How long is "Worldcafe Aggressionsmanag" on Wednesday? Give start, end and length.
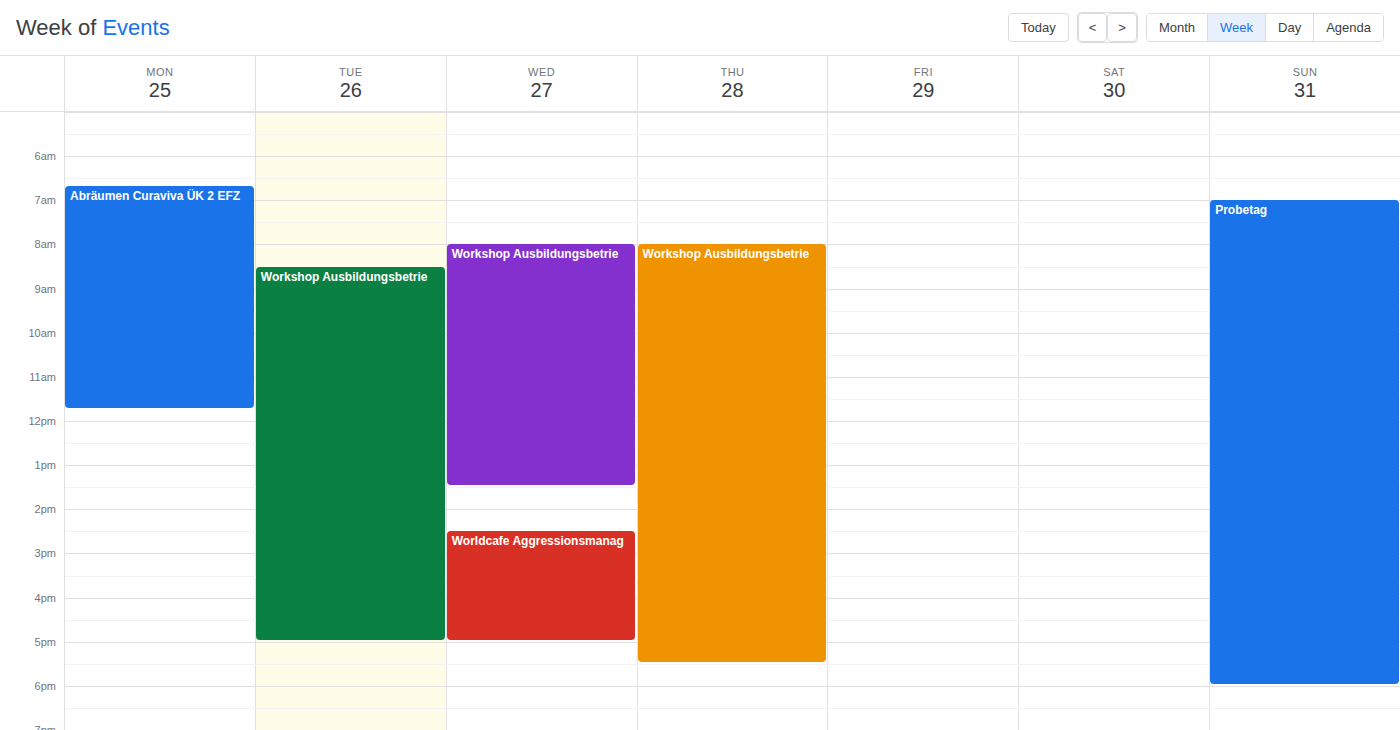
2:30 PM to 5:00 PM, 2 hours 30 minutes